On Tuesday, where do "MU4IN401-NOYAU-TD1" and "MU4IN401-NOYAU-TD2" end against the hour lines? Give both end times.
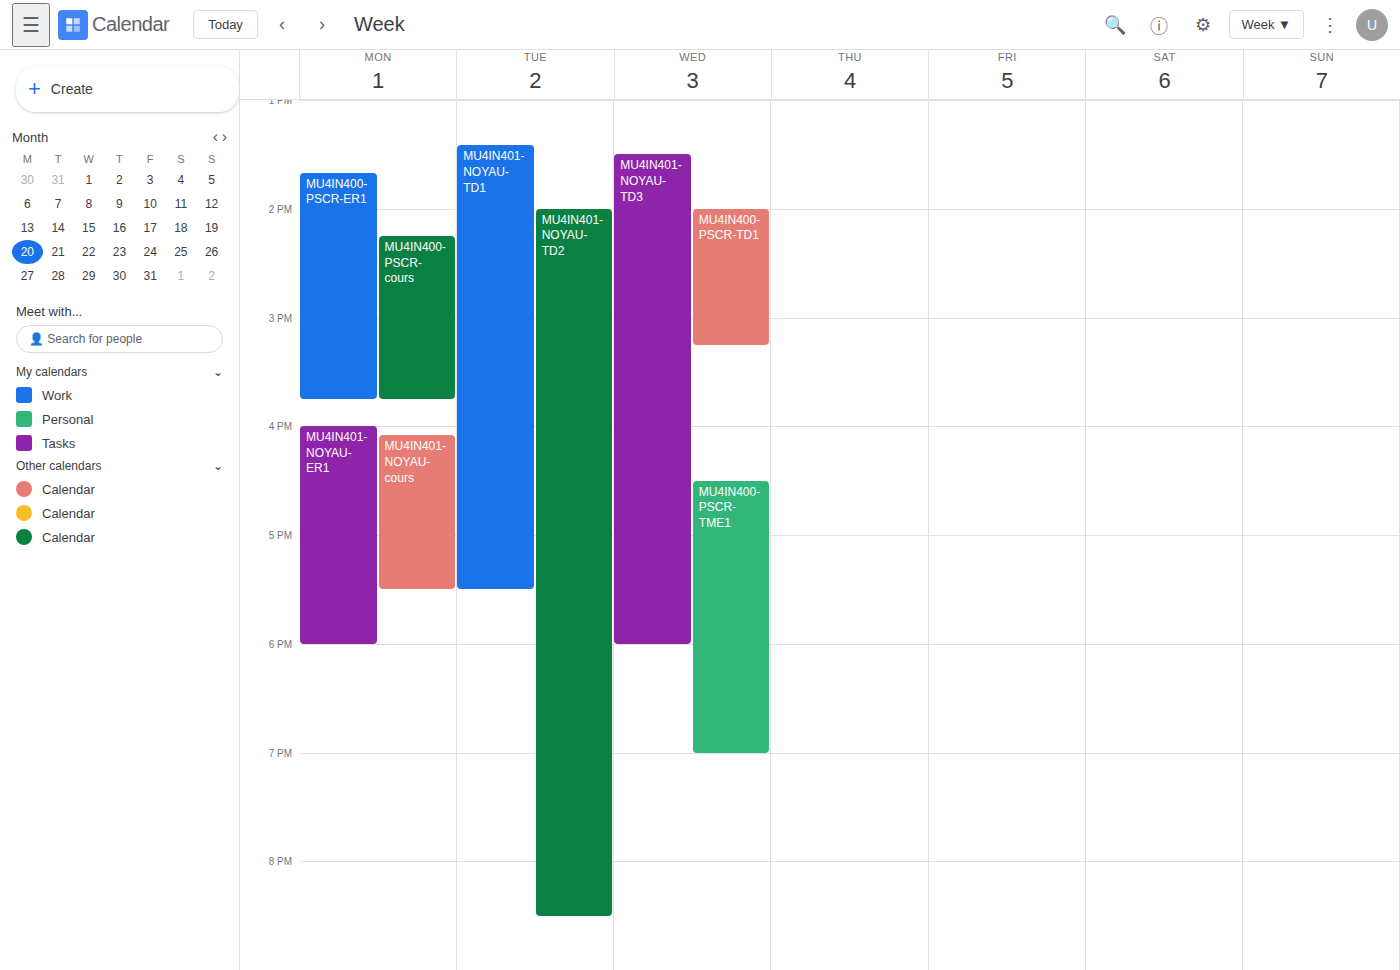
"MU4IN401-NOYAU-TD1": 17:30, halfway between the 17:00 and 18:00 lines. "MU4IN401-NOYAU-TD2": 20:30, halfway between the 20:00 and 21:00 lines.